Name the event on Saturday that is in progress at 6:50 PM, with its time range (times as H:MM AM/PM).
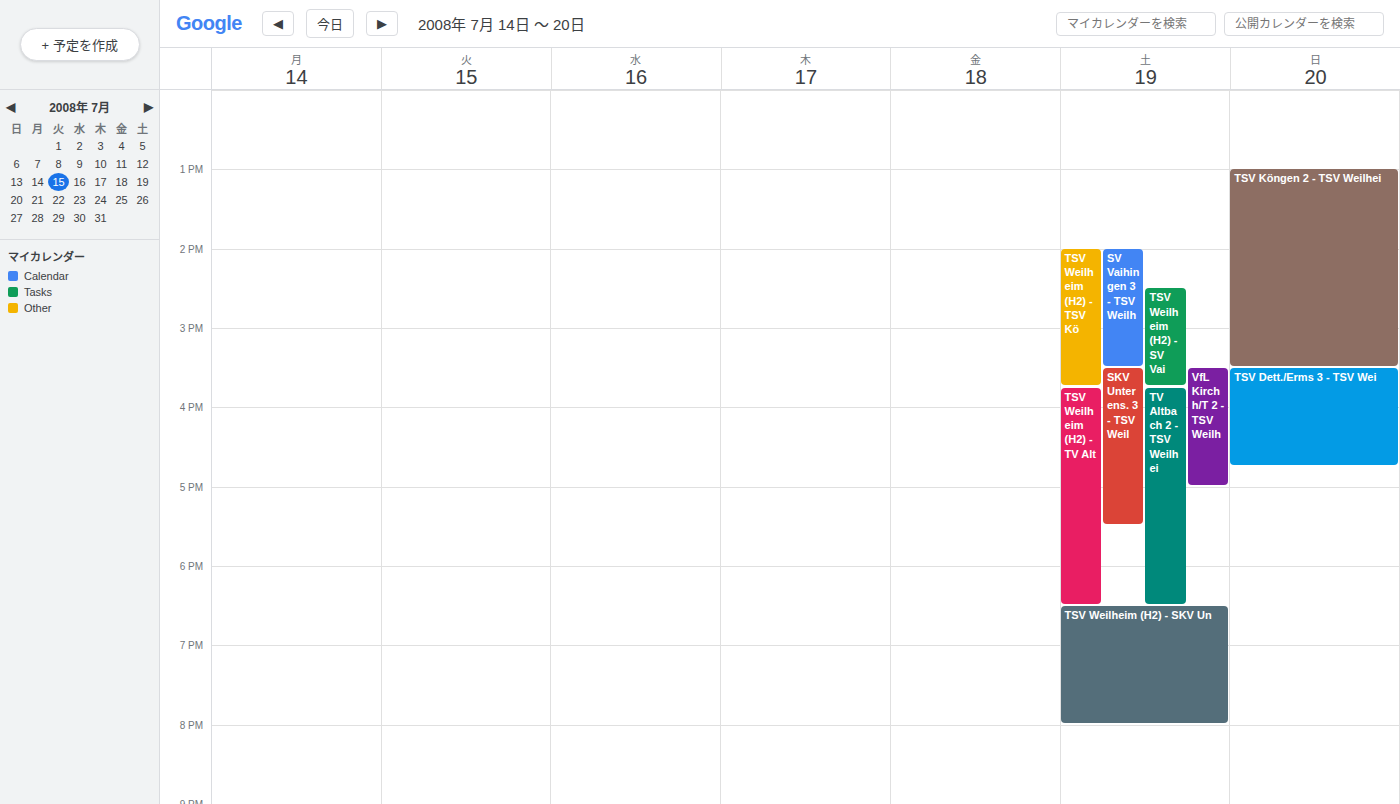
"TSV Weilheim (H2) - SKV Un", 6:30 PM to 8:00 PM